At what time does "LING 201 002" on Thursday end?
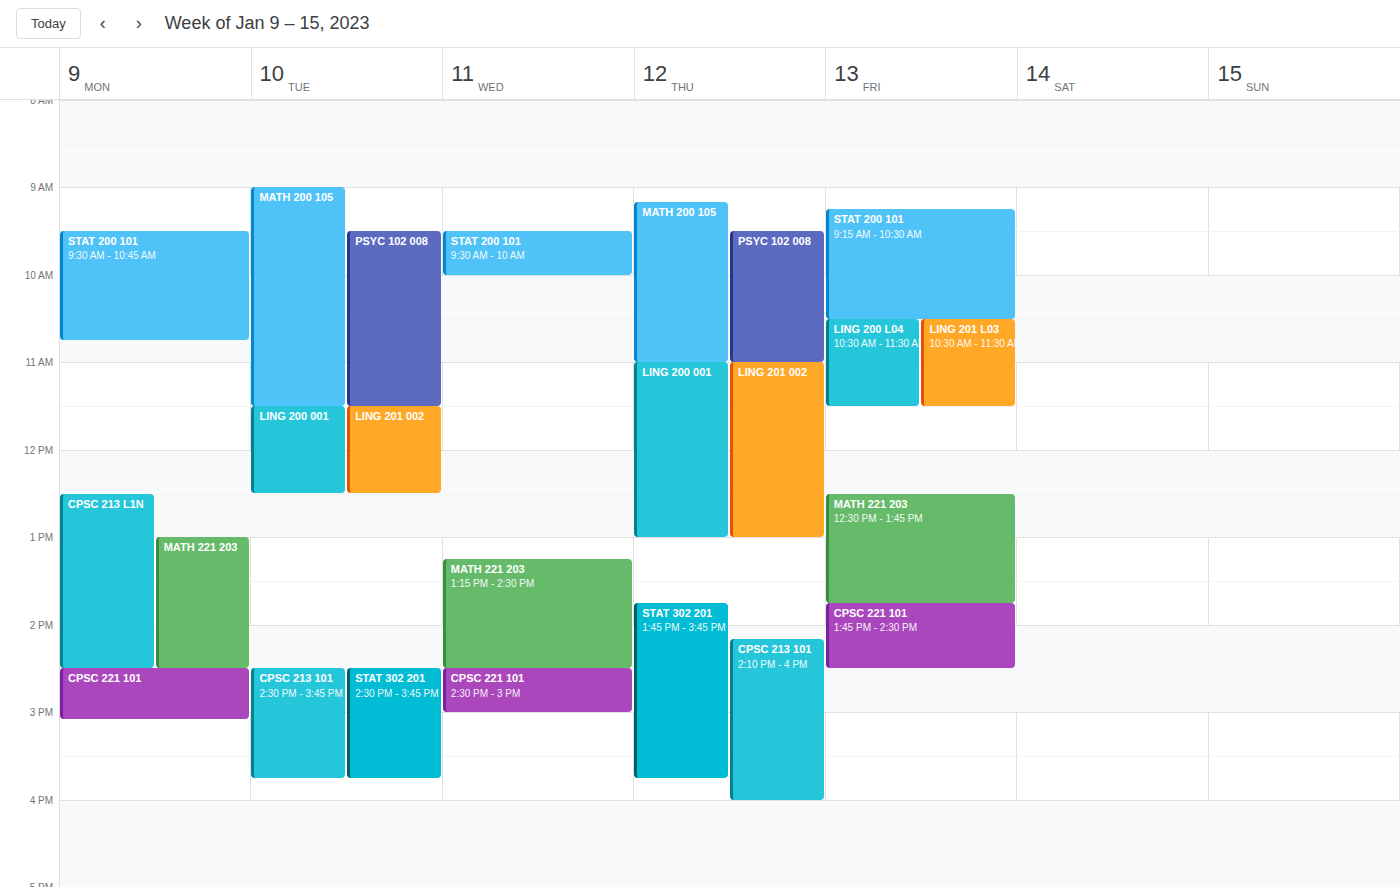
1:00 PM